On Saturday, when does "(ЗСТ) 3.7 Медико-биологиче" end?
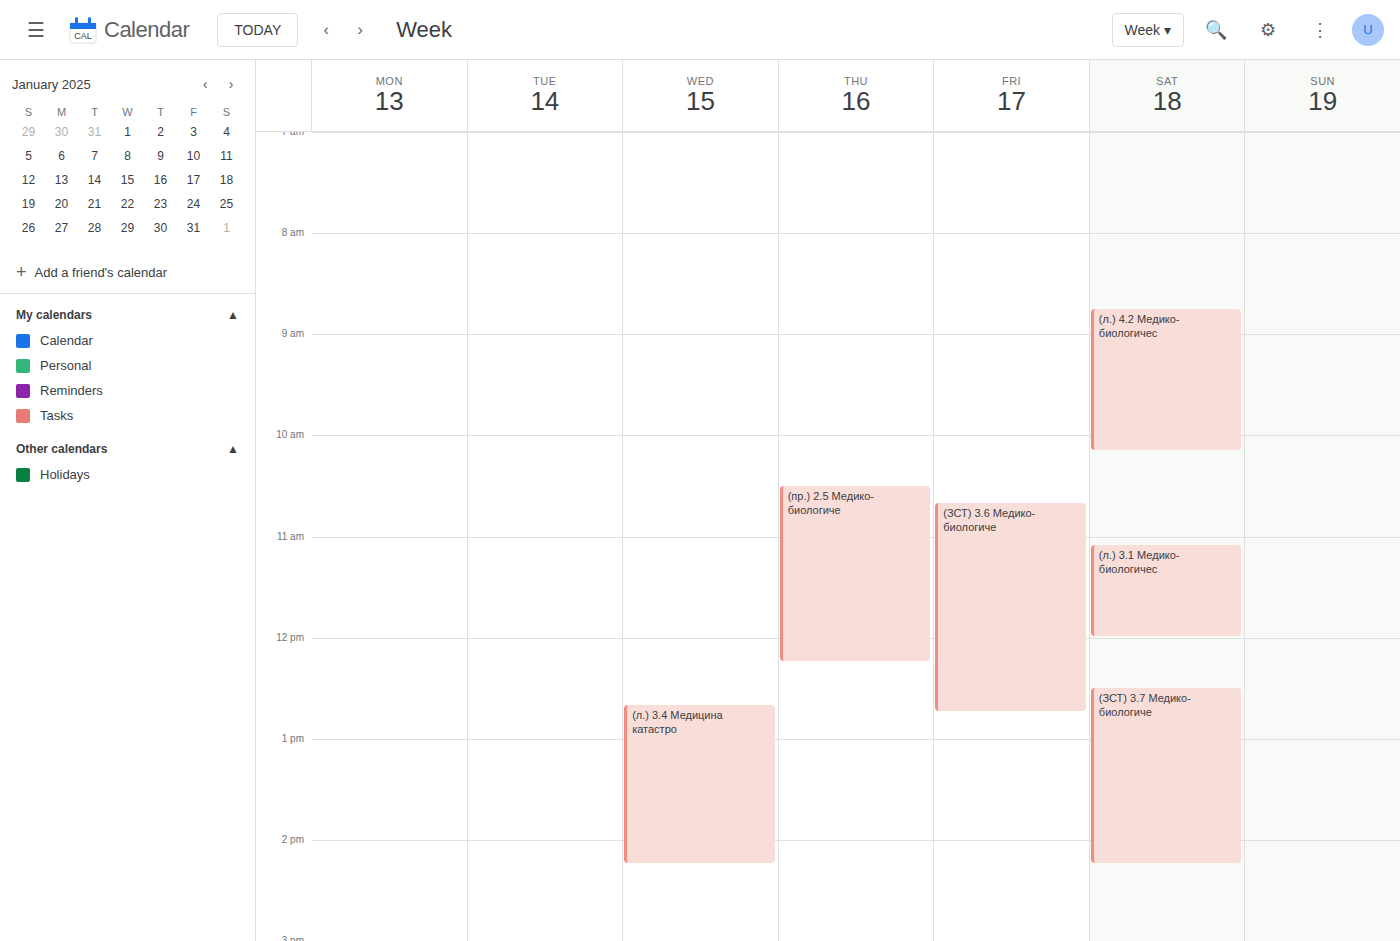
2:15 PM